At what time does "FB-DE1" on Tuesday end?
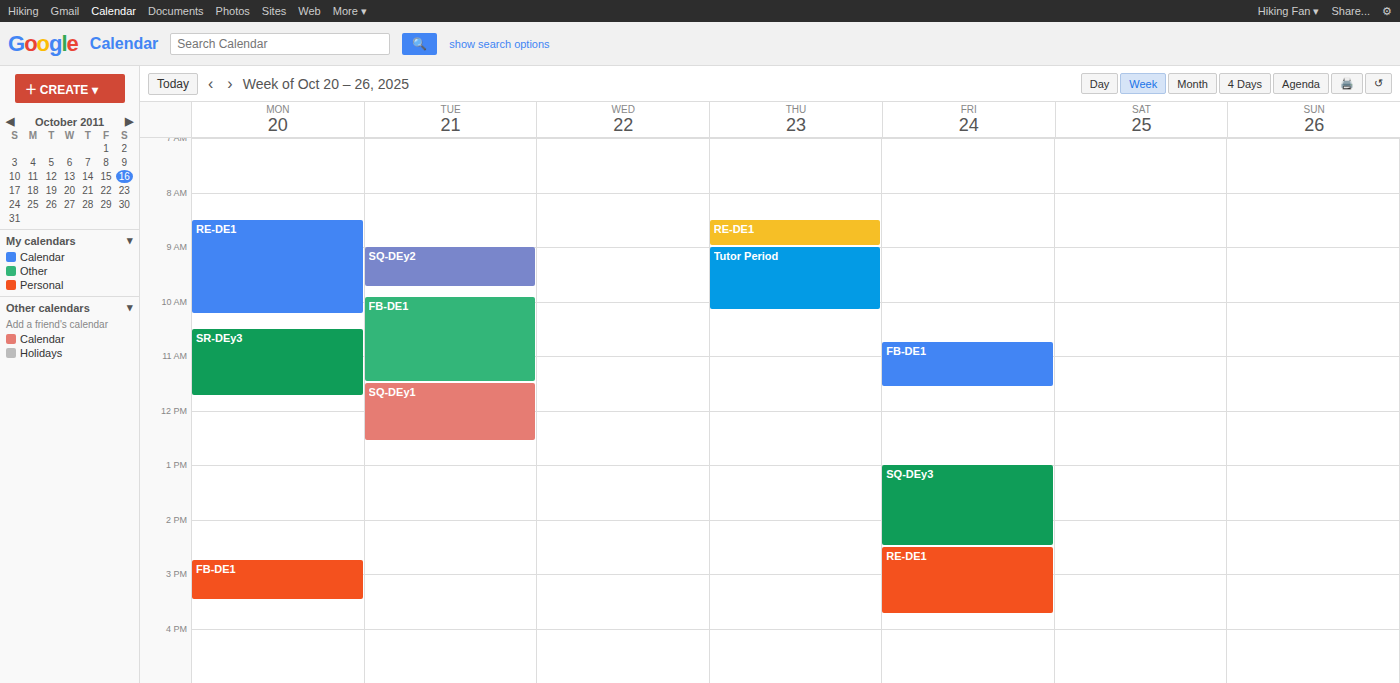
11:30 AM